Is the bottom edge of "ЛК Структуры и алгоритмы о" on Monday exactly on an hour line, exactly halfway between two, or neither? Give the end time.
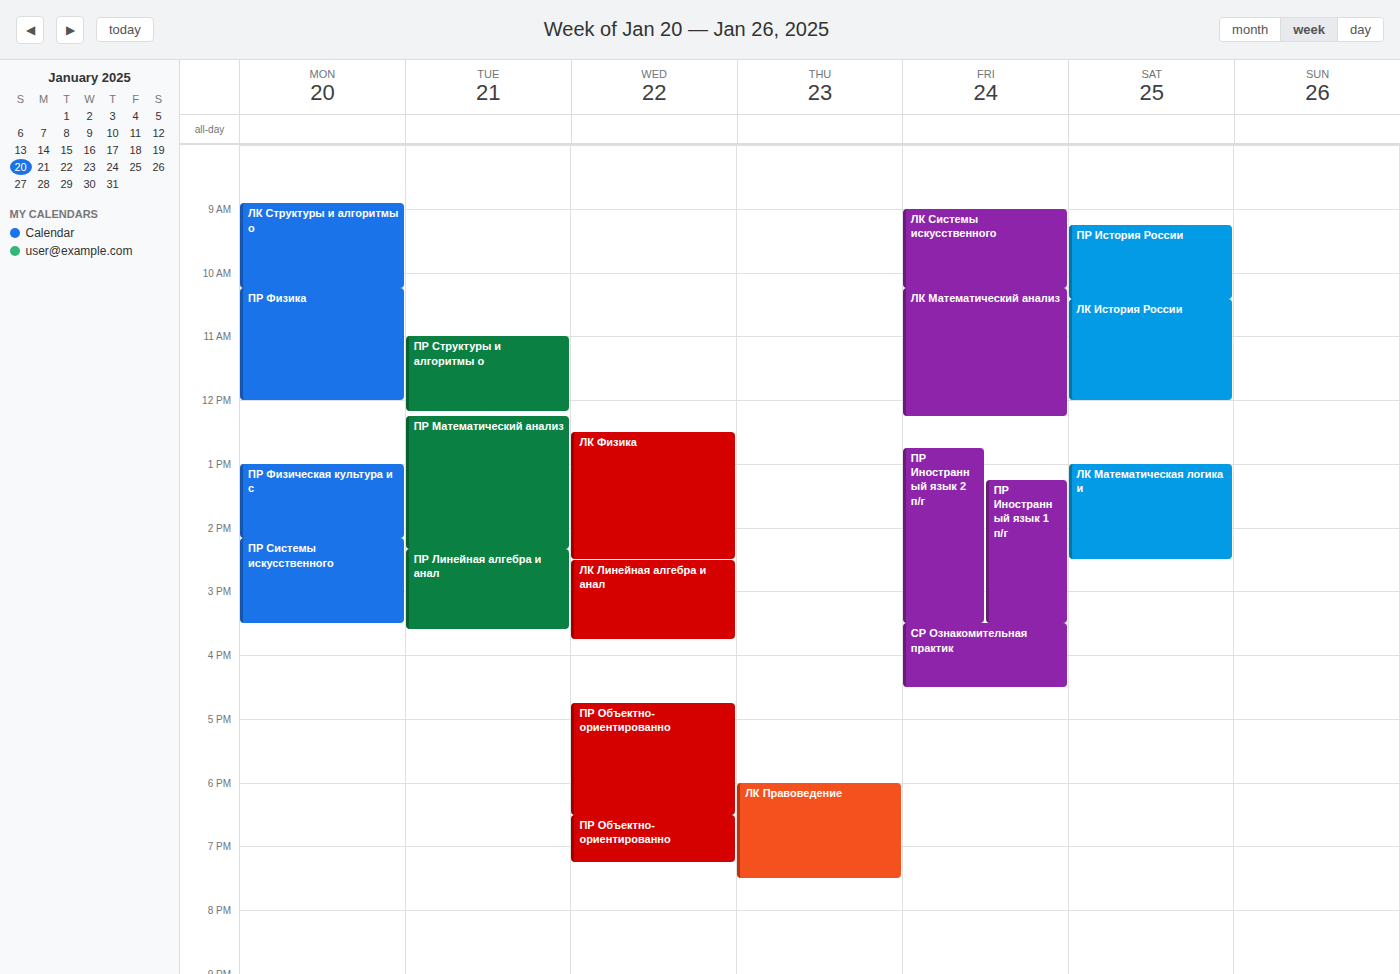
10:15 AM -- neither: a quarter of the way from the 10 AM line to the 11 AM line.